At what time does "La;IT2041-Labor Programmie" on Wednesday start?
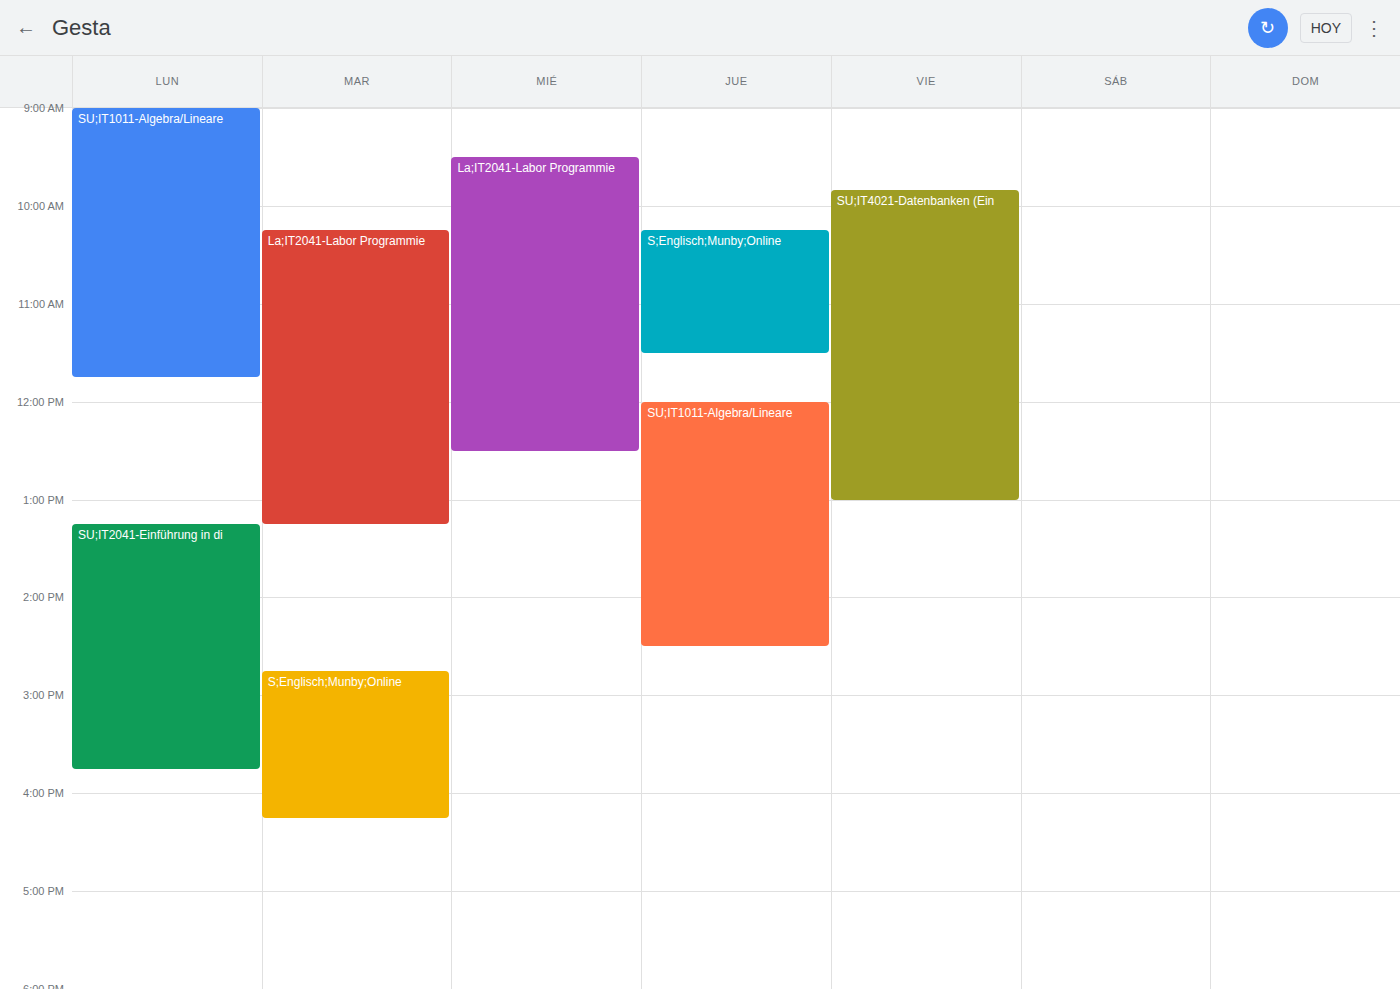
09:30